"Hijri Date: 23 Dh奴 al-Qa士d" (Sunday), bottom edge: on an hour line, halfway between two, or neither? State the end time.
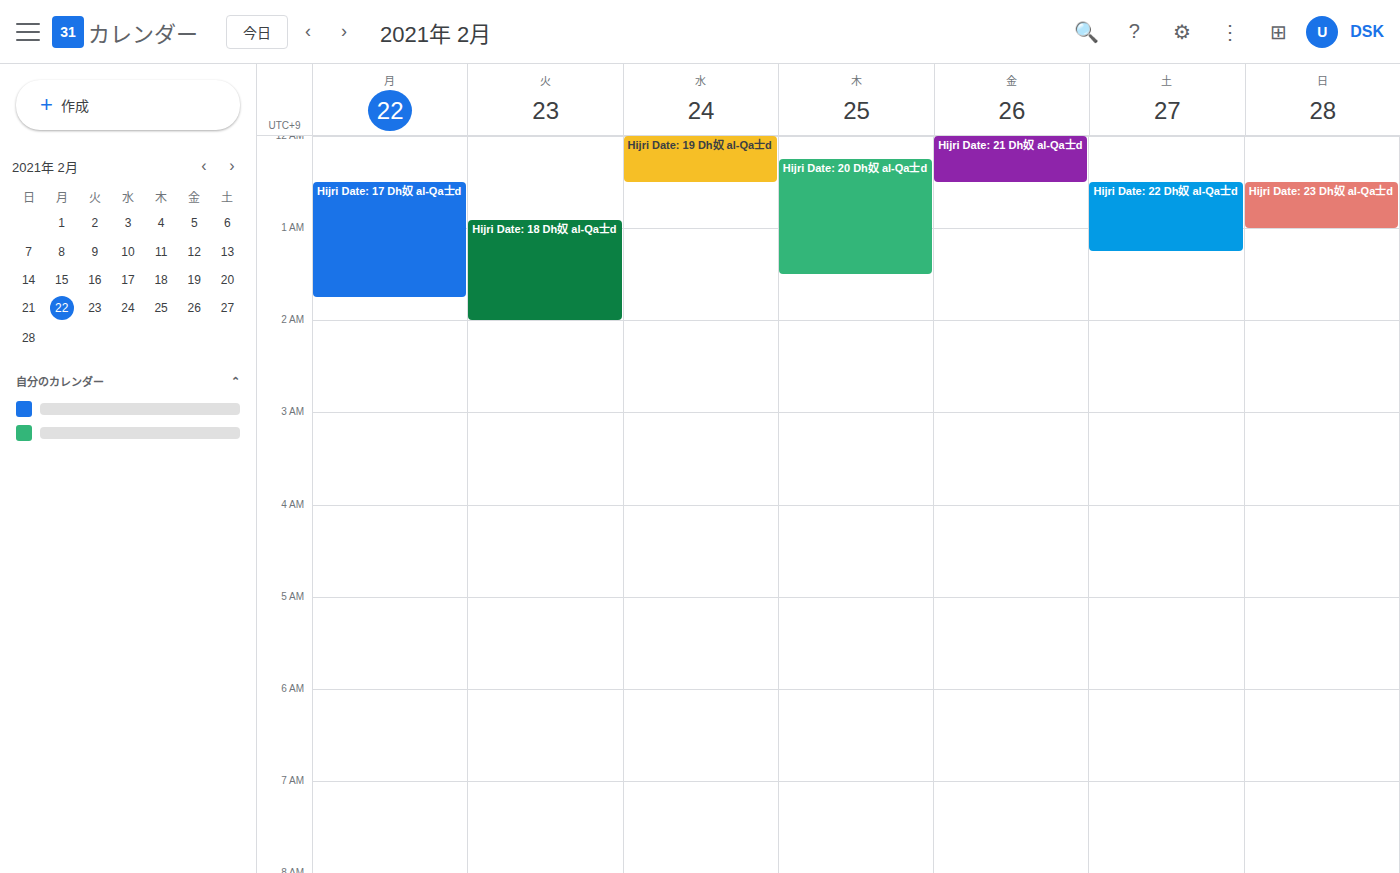
1:00 AM -- exactly on the 1 AM line.